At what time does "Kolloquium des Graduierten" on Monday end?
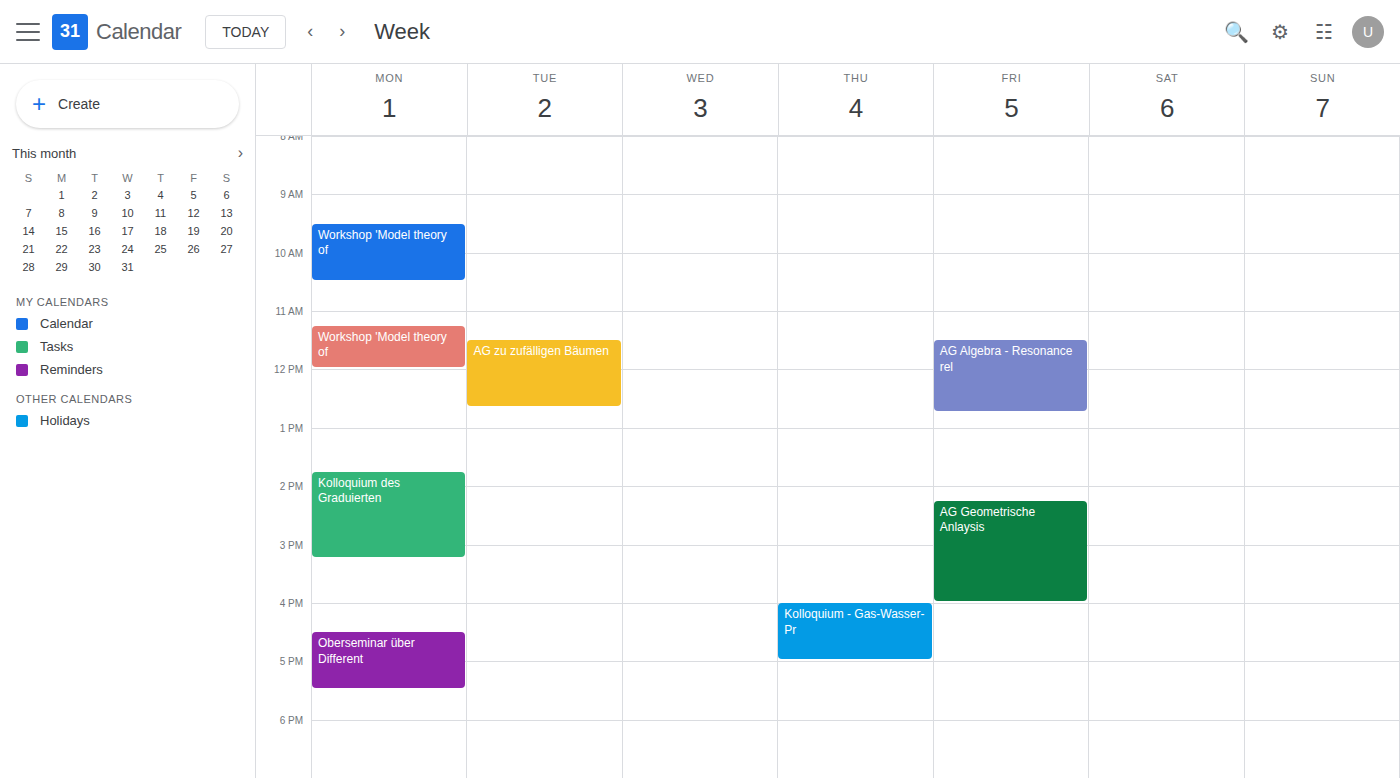
3:15 PM